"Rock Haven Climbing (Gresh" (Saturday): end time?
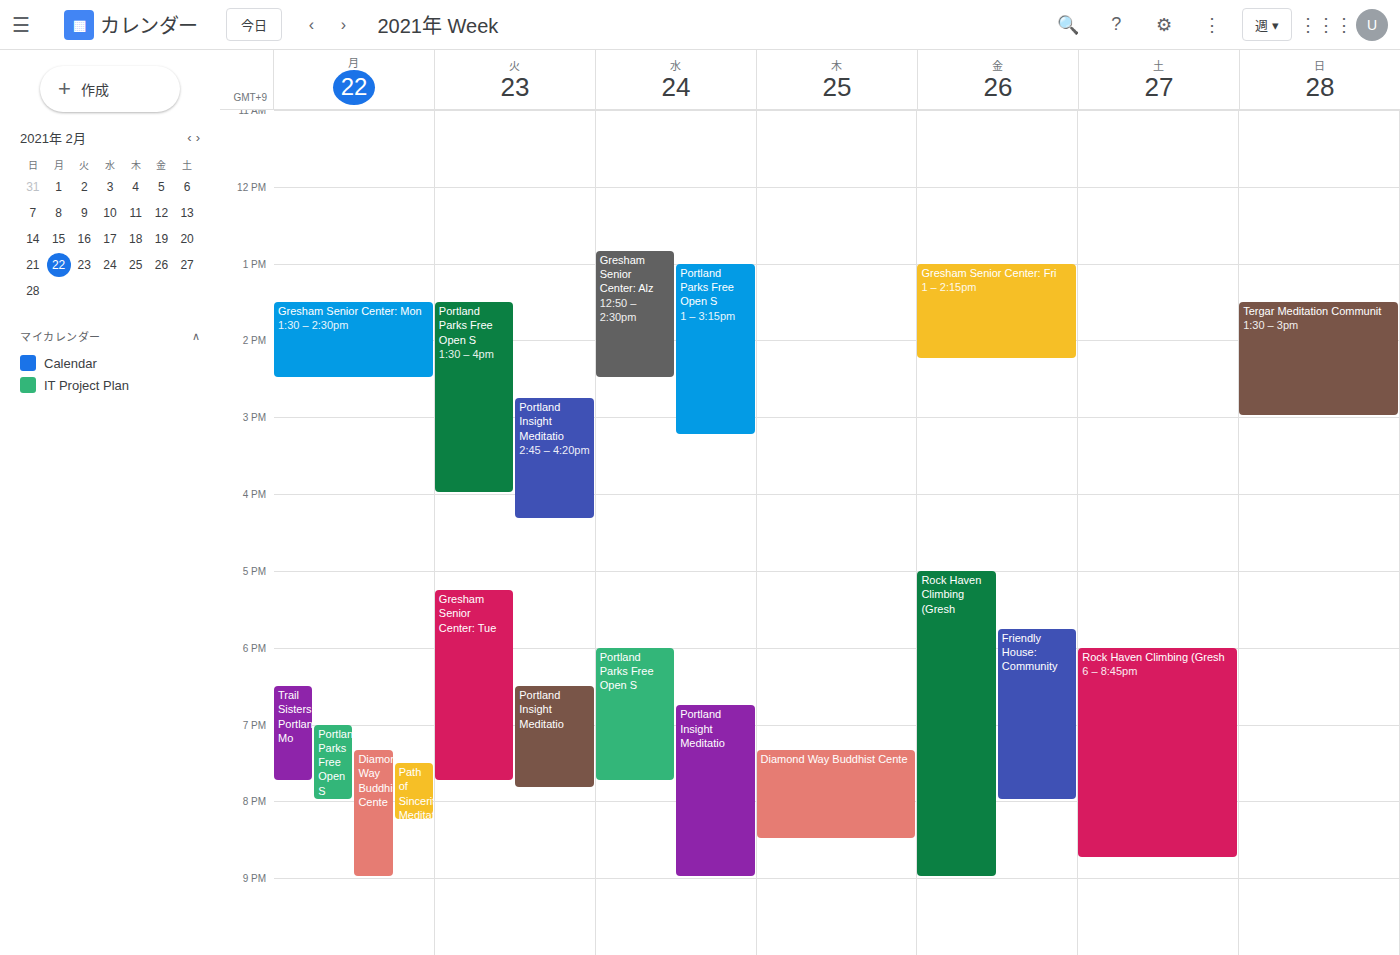
8:45 PM